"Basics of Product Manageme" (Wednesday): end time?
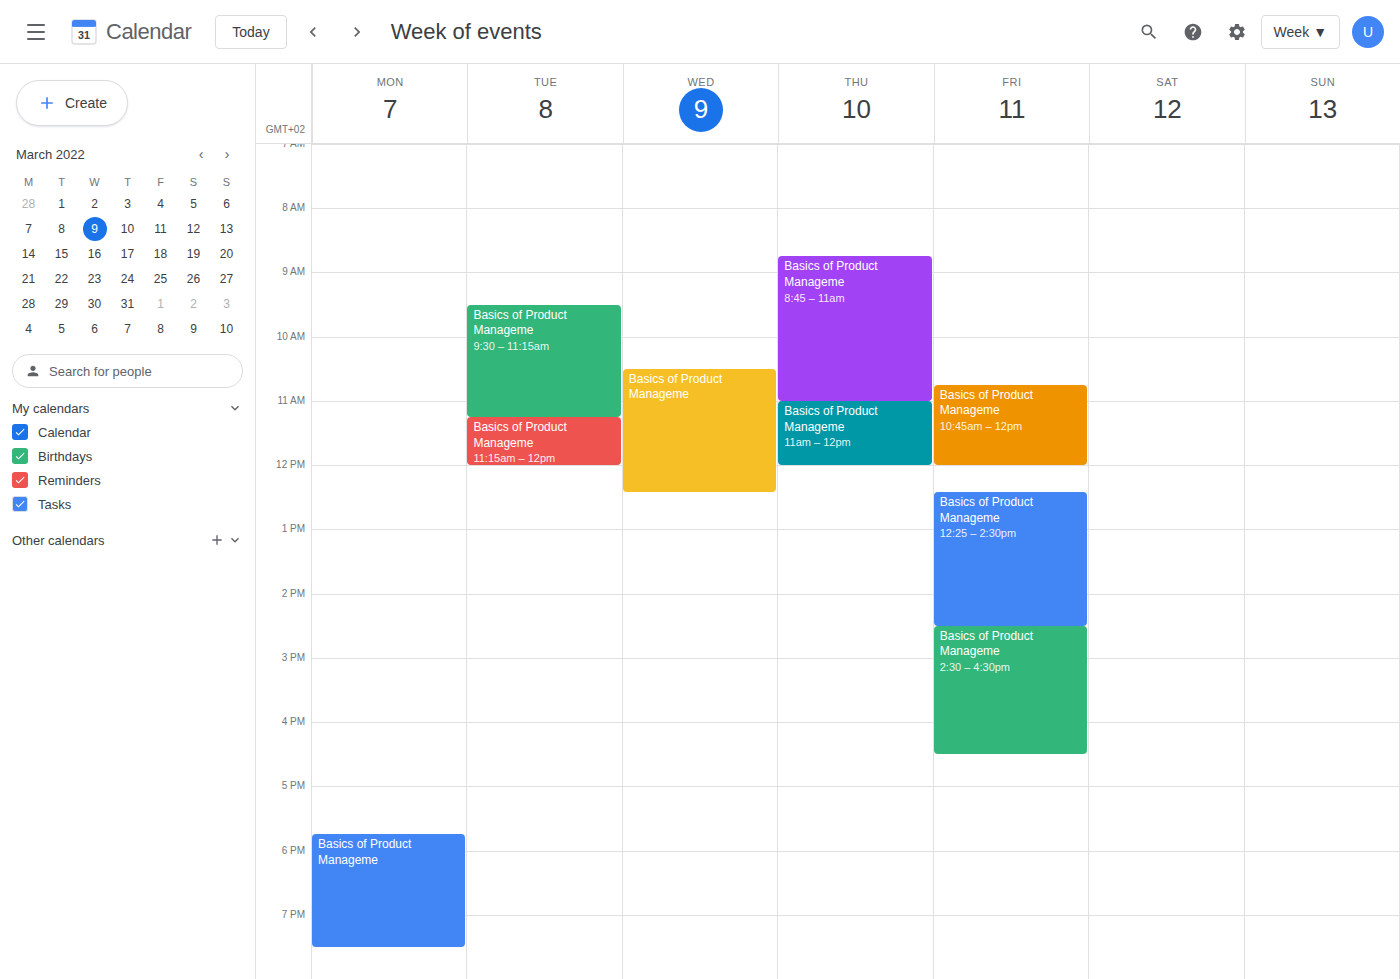
12:25 PM